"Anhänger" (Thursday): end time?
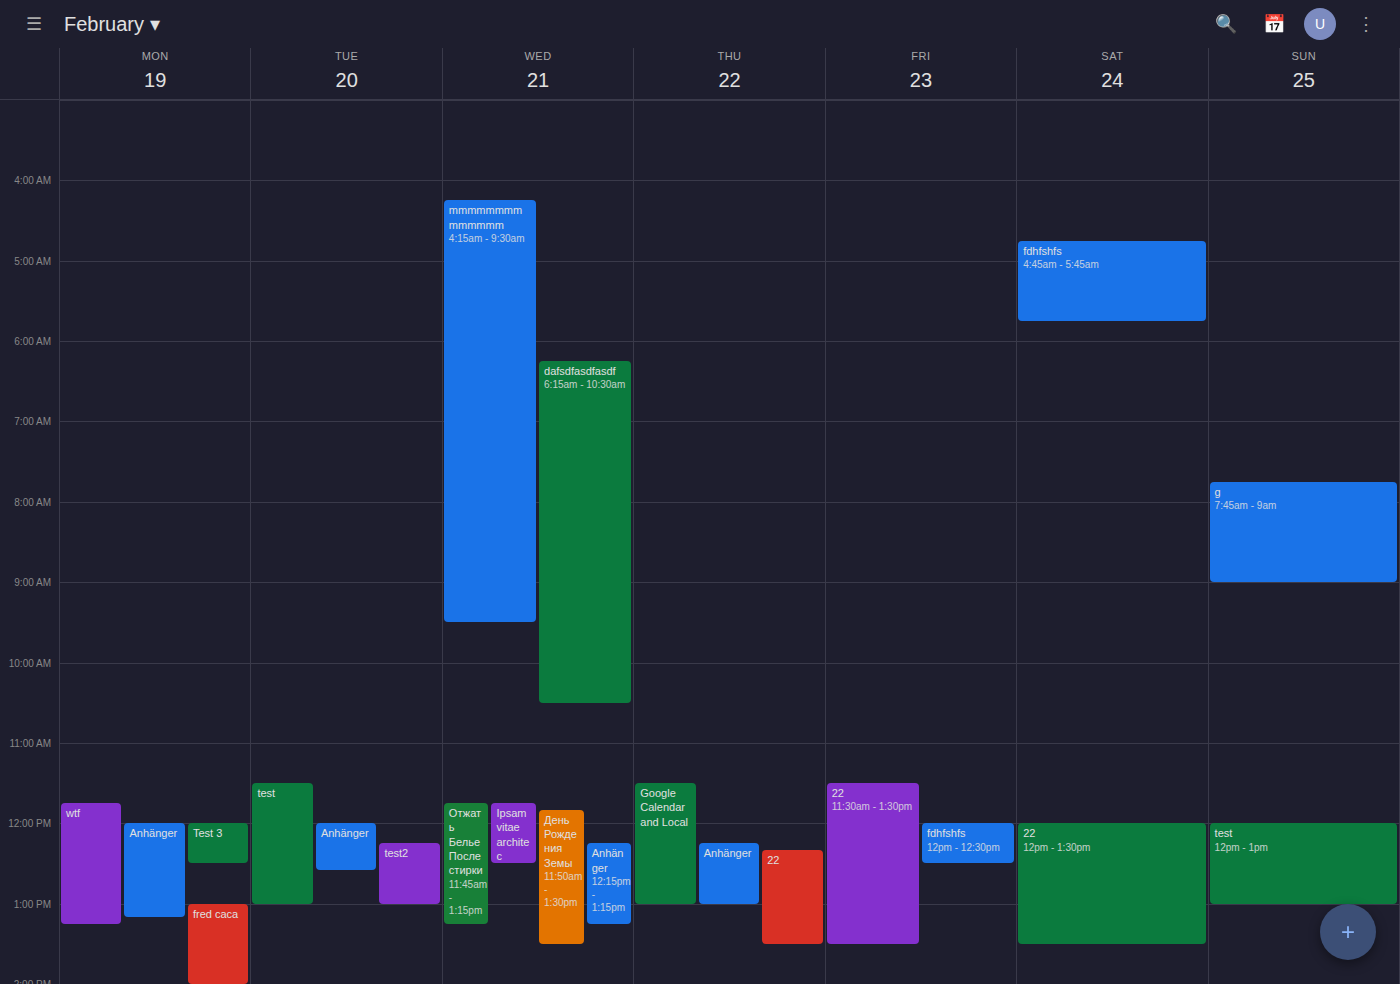
1:00 PM